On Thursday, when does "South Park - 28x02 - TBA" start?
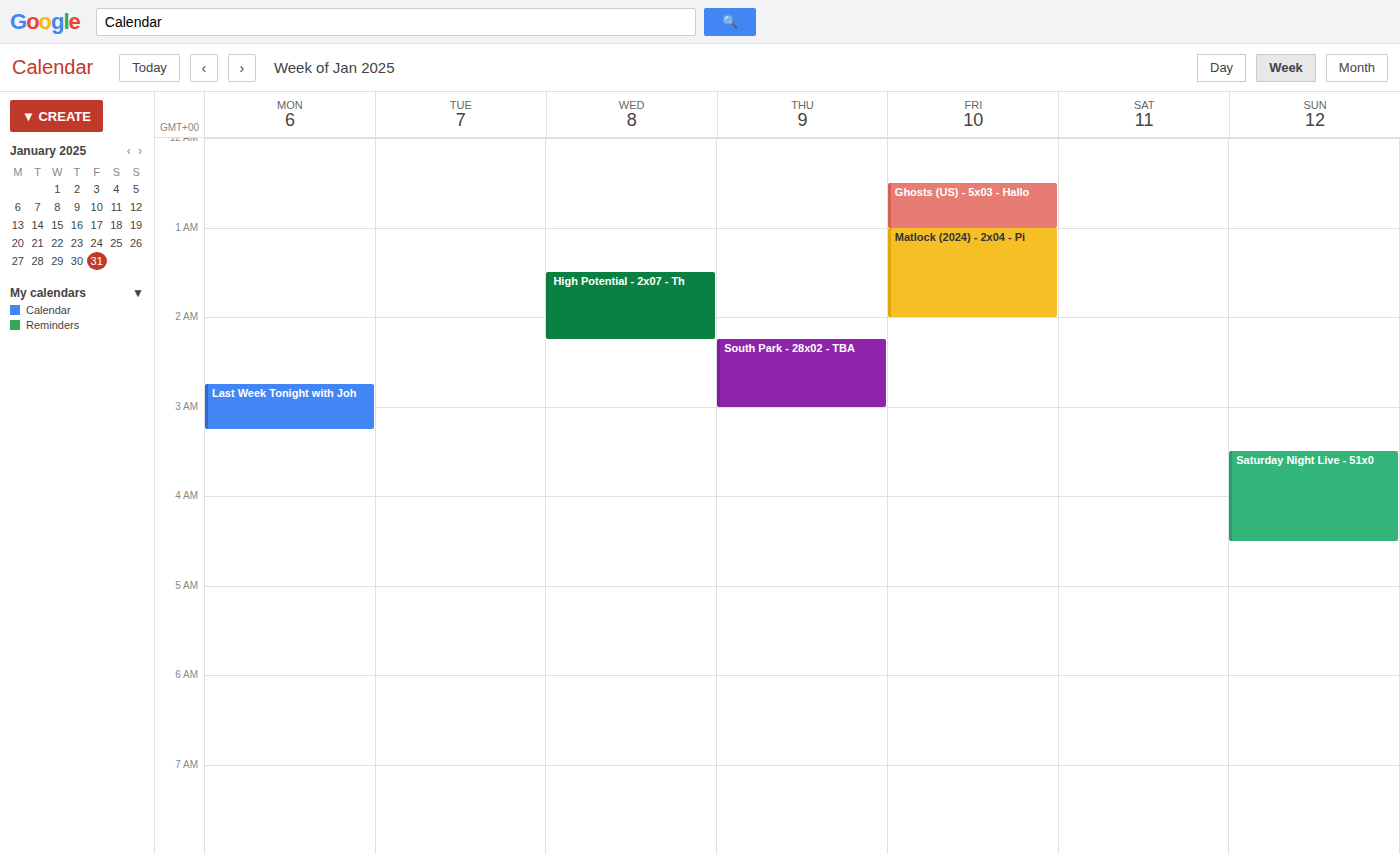
2:15 AM